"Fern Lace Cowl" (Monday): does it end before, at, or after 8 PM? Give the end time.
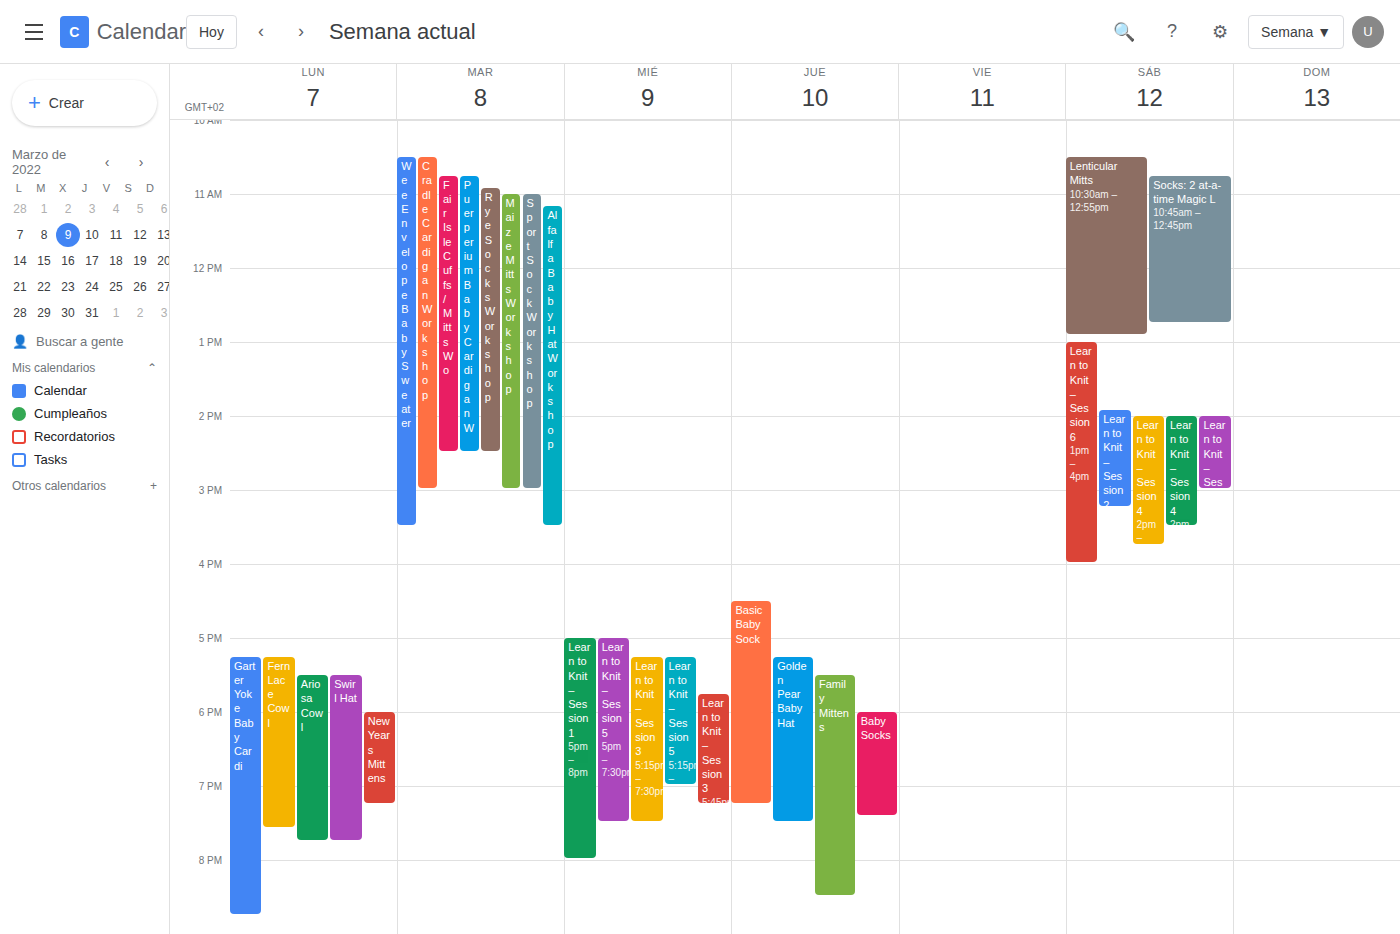
7:35 PM -- before 8 PM, 25 minutes above the 8 PM line.